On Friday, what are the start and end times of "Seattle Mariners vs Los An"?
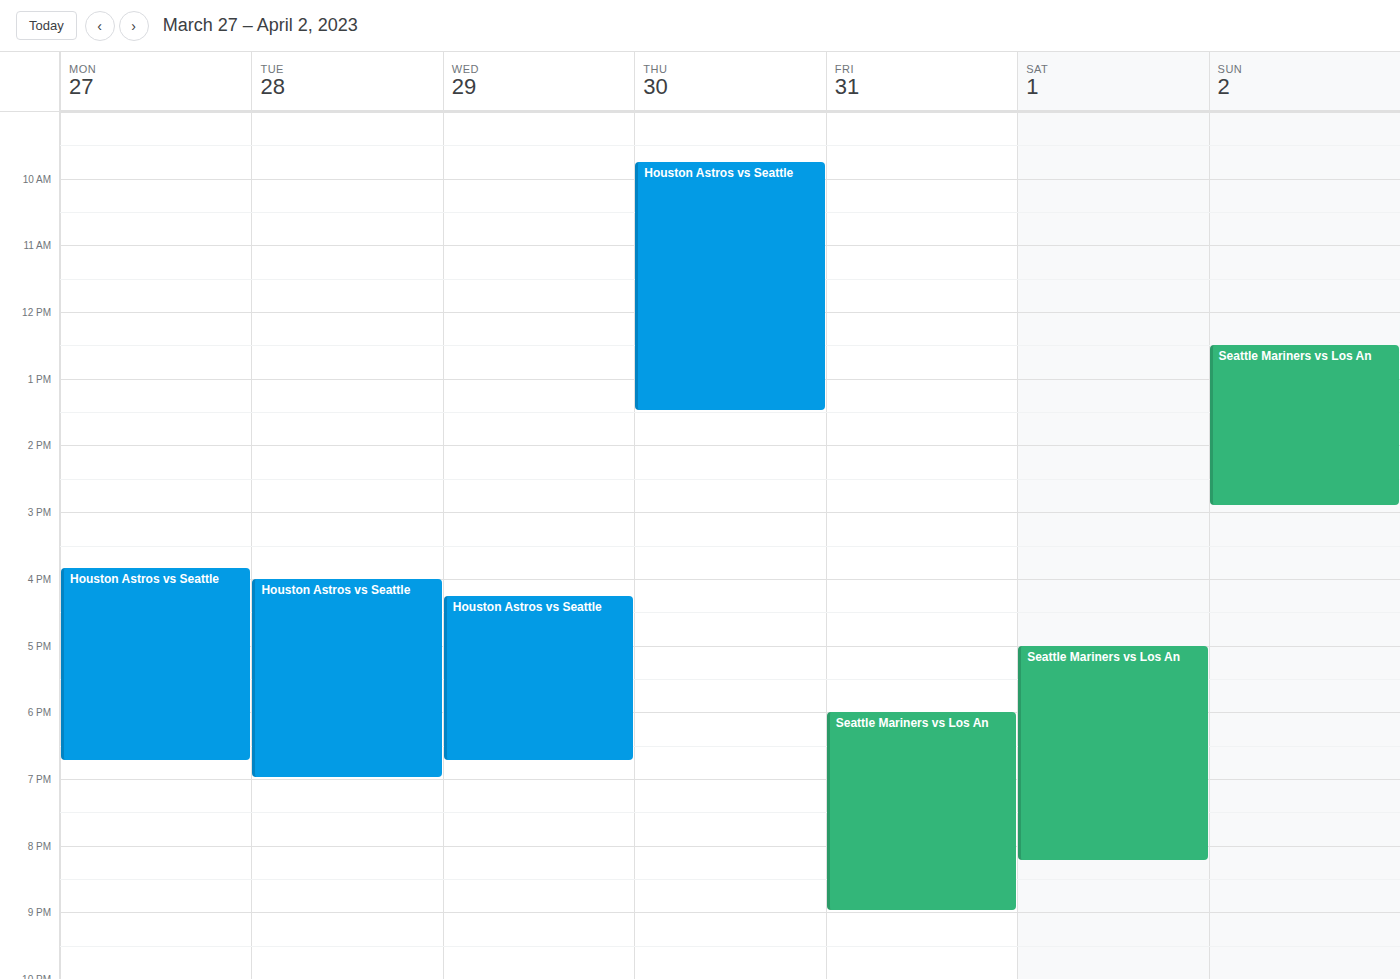
18:00 to 21:00